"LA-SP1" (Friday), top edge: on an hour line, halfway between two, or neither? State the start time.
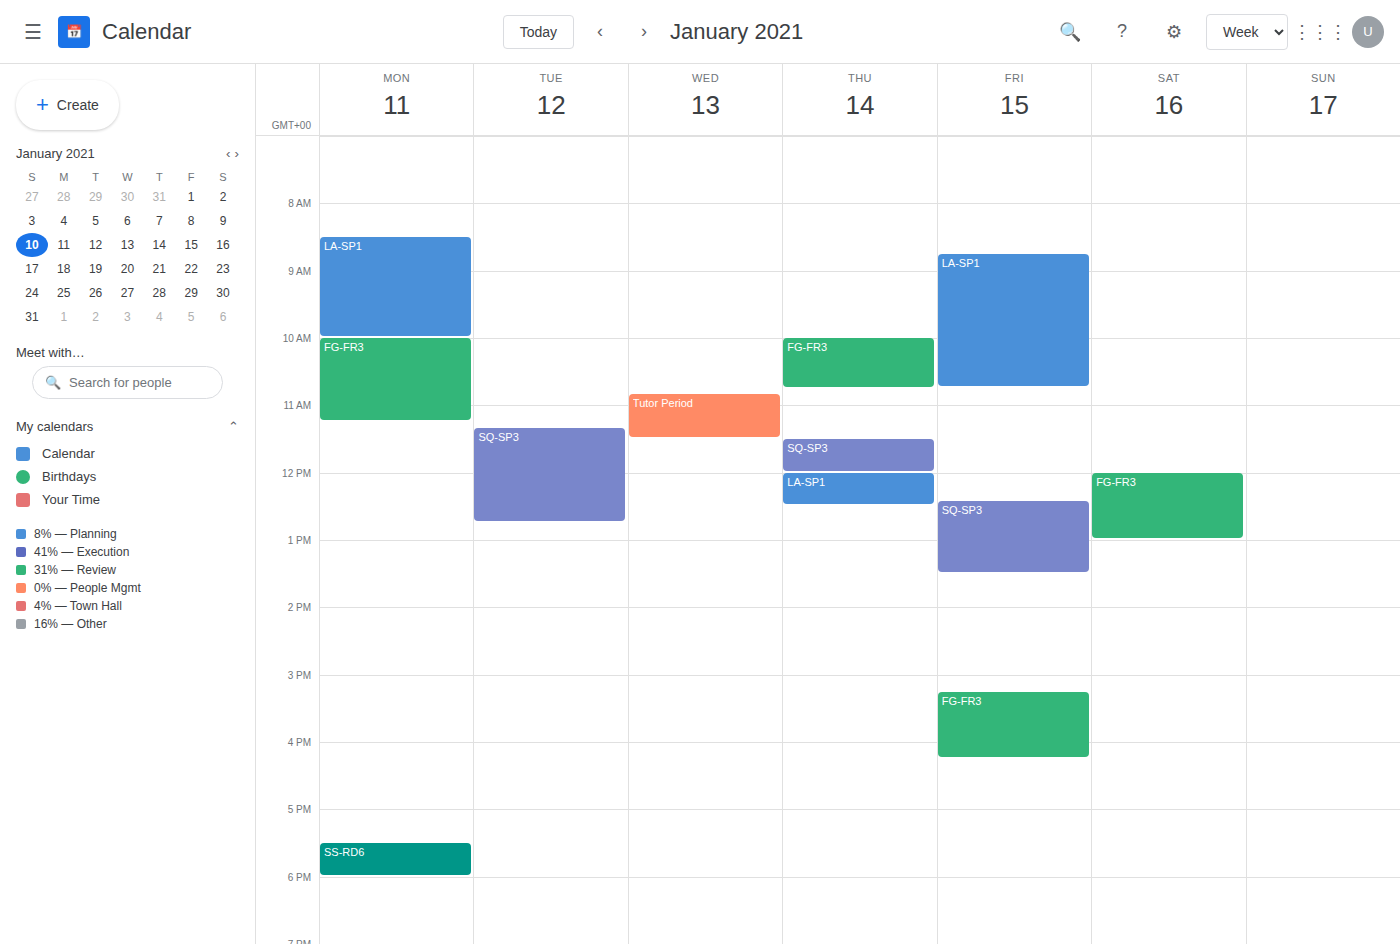
8:45 AM -- neither: three quarters of the way from the 8 AM line to the 9 AM line.